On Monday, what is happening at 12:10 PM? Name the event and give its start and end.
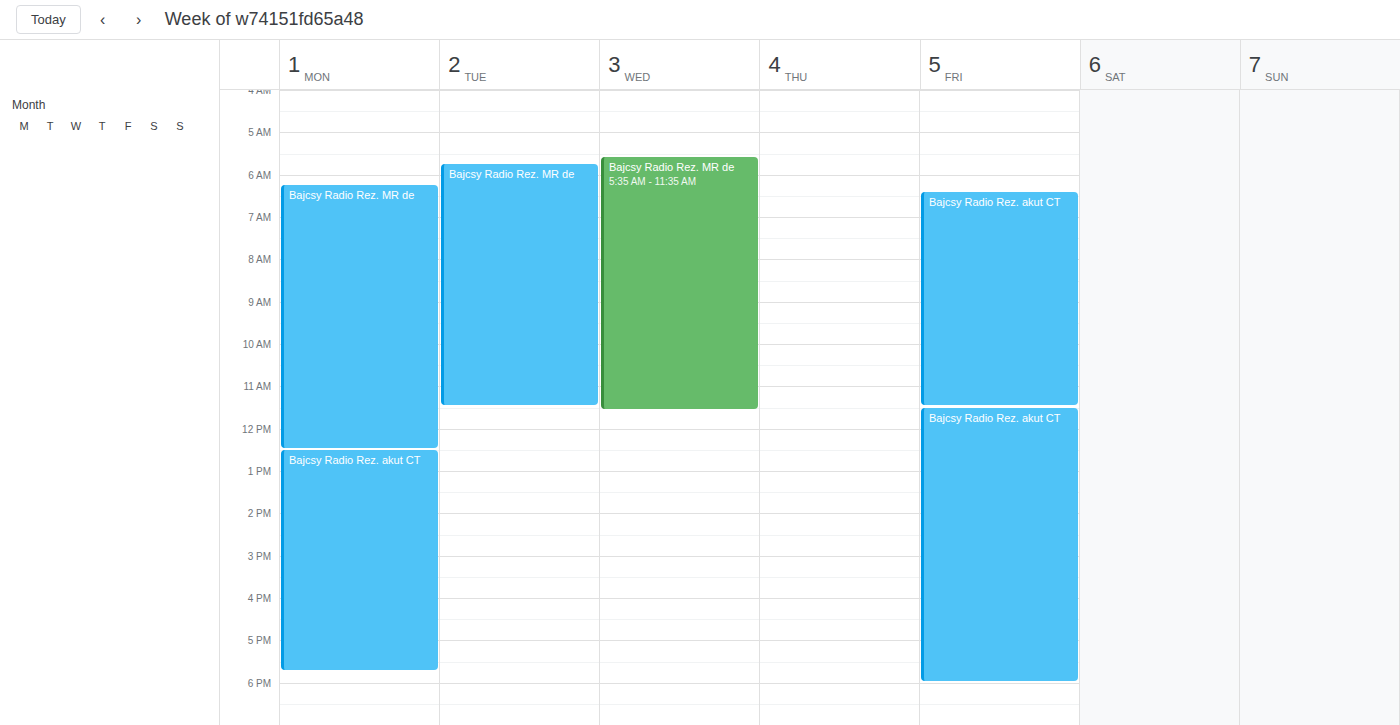
"Bajcsy Radio Rez. MR de", 6:15 AM to 12:30 PM